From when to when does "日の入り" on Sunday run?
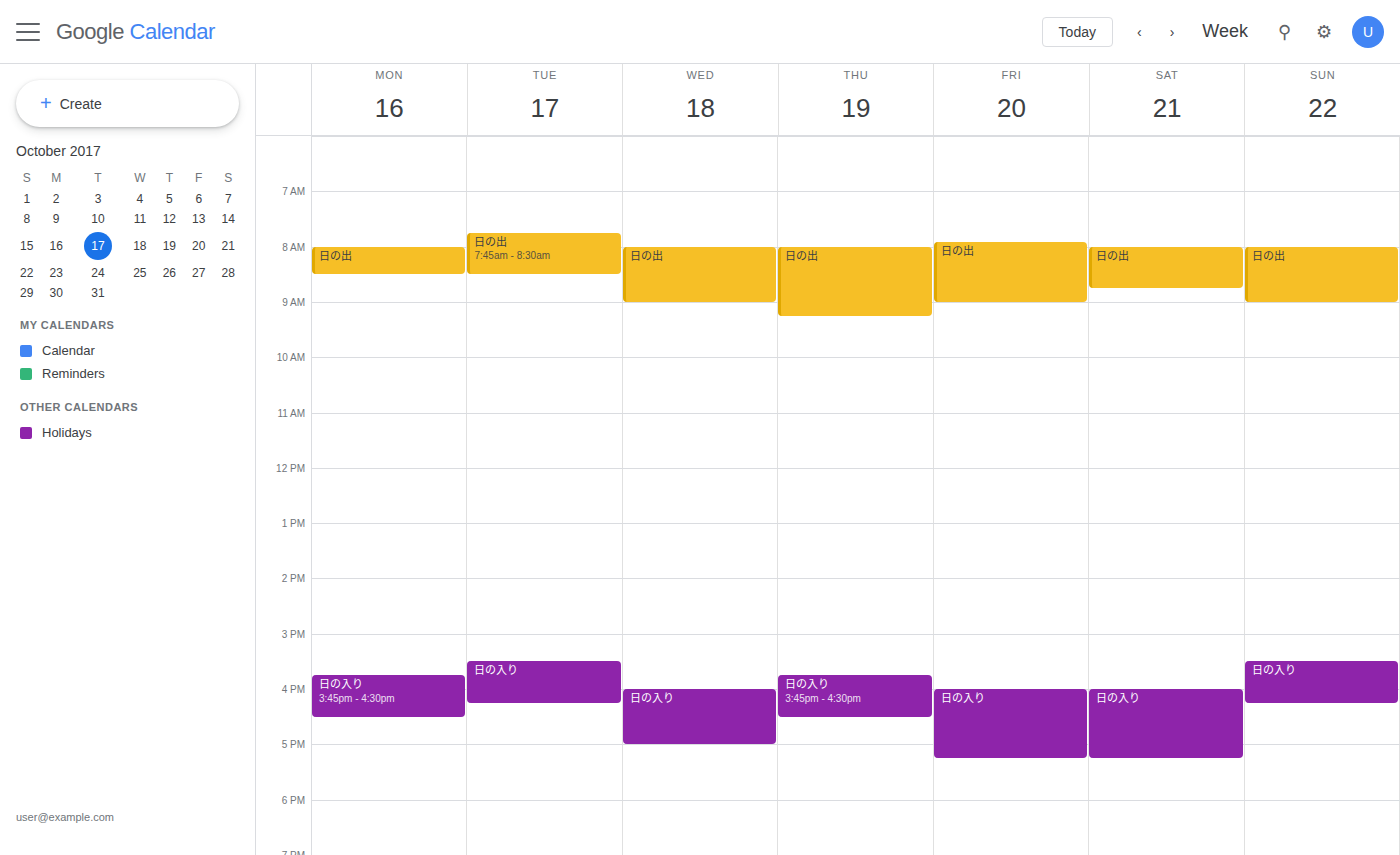
3:30 PM to 4:15 PM